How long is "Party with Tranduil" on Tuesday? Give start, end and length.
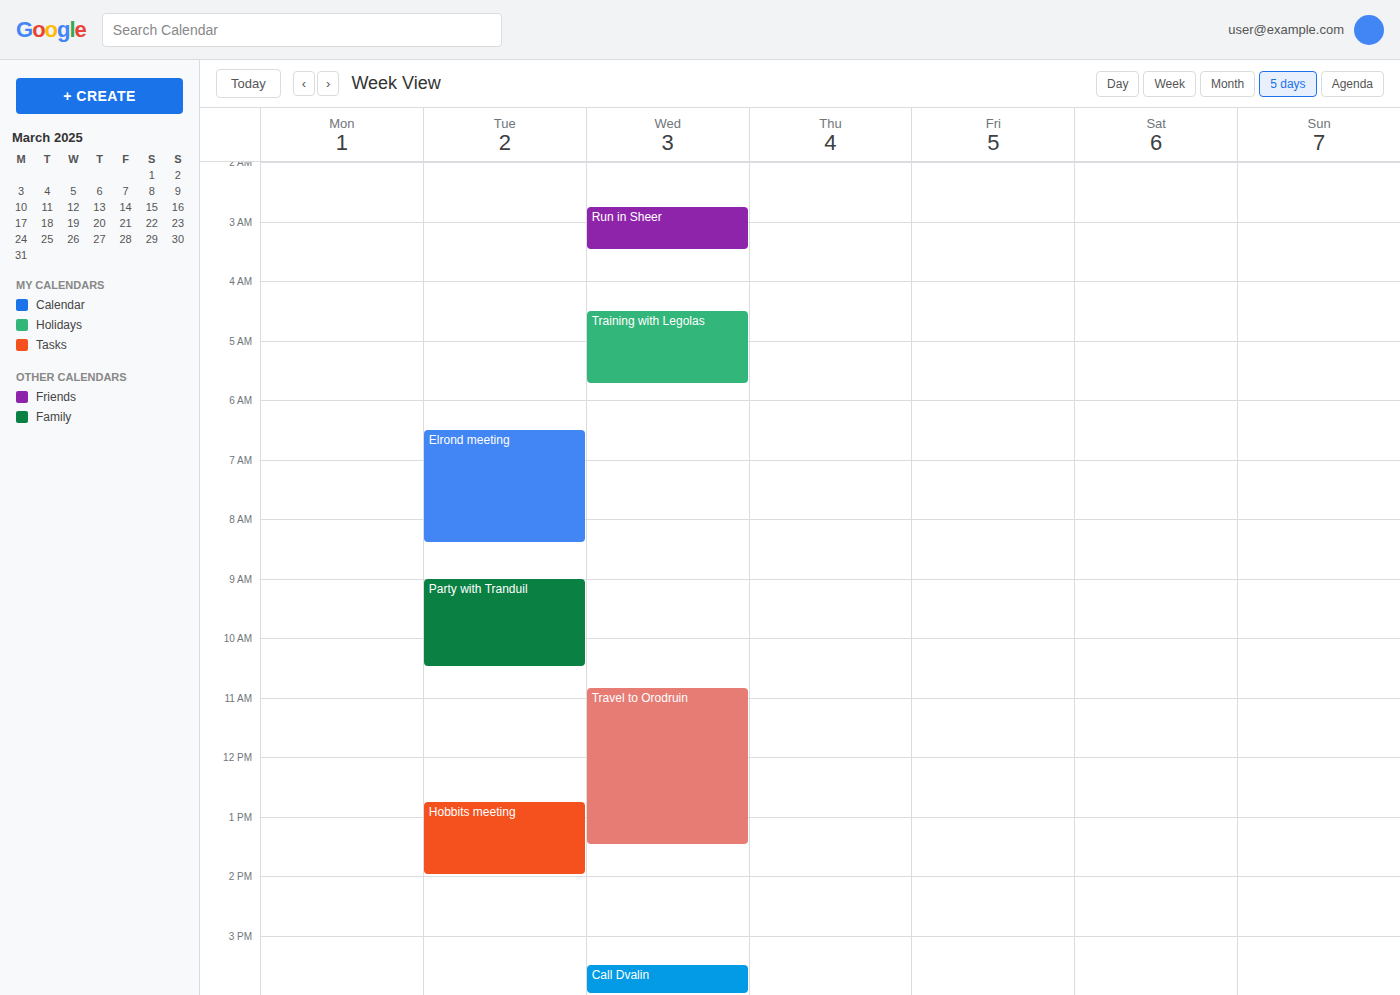
9:00 AM to 10:30 AM, 1 hour 30 minutes